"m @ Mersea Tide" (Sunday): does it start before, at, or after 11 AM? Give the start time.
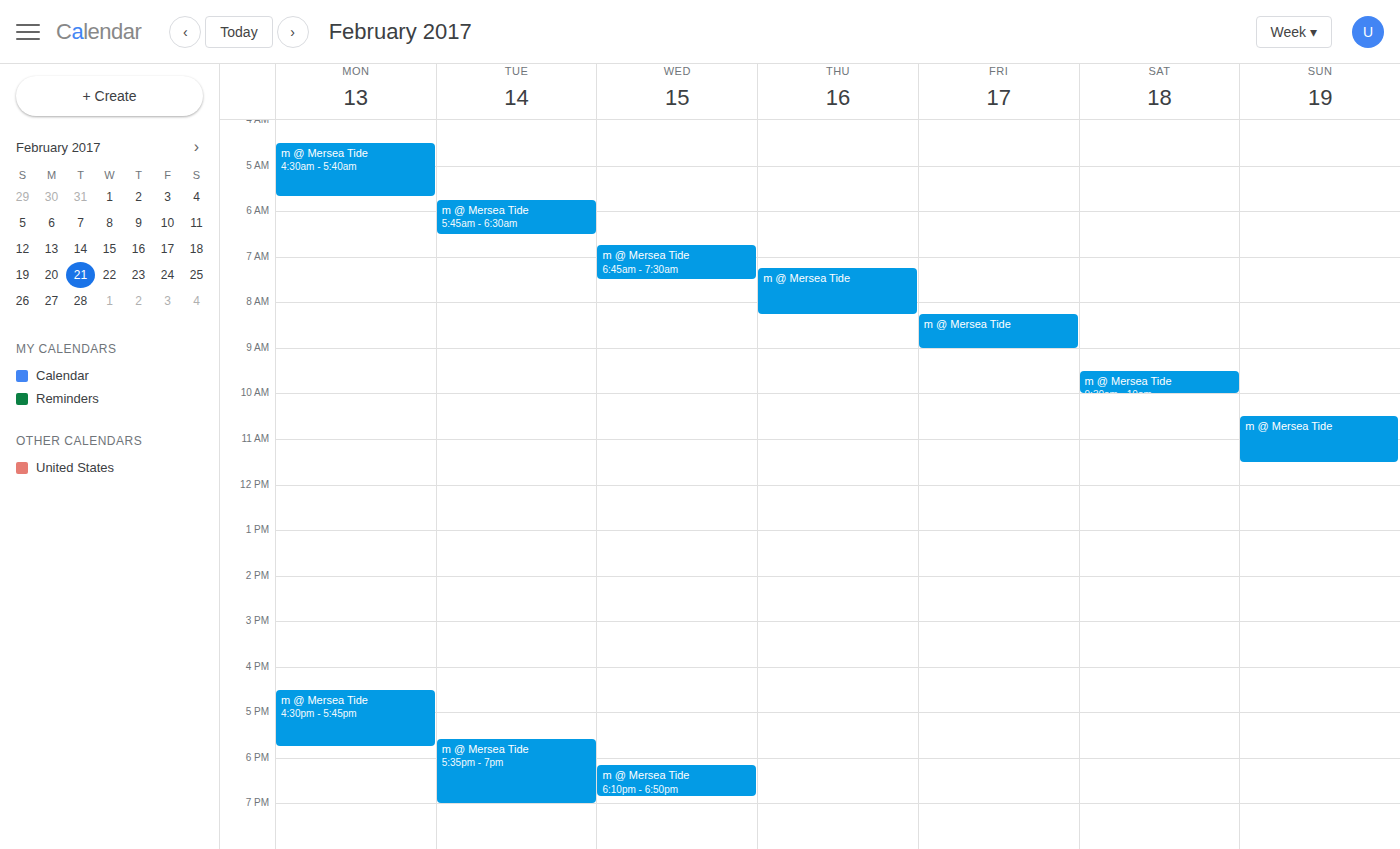
10:30 AM -- before 11 AM, 30 minutes above the 11 AM line.